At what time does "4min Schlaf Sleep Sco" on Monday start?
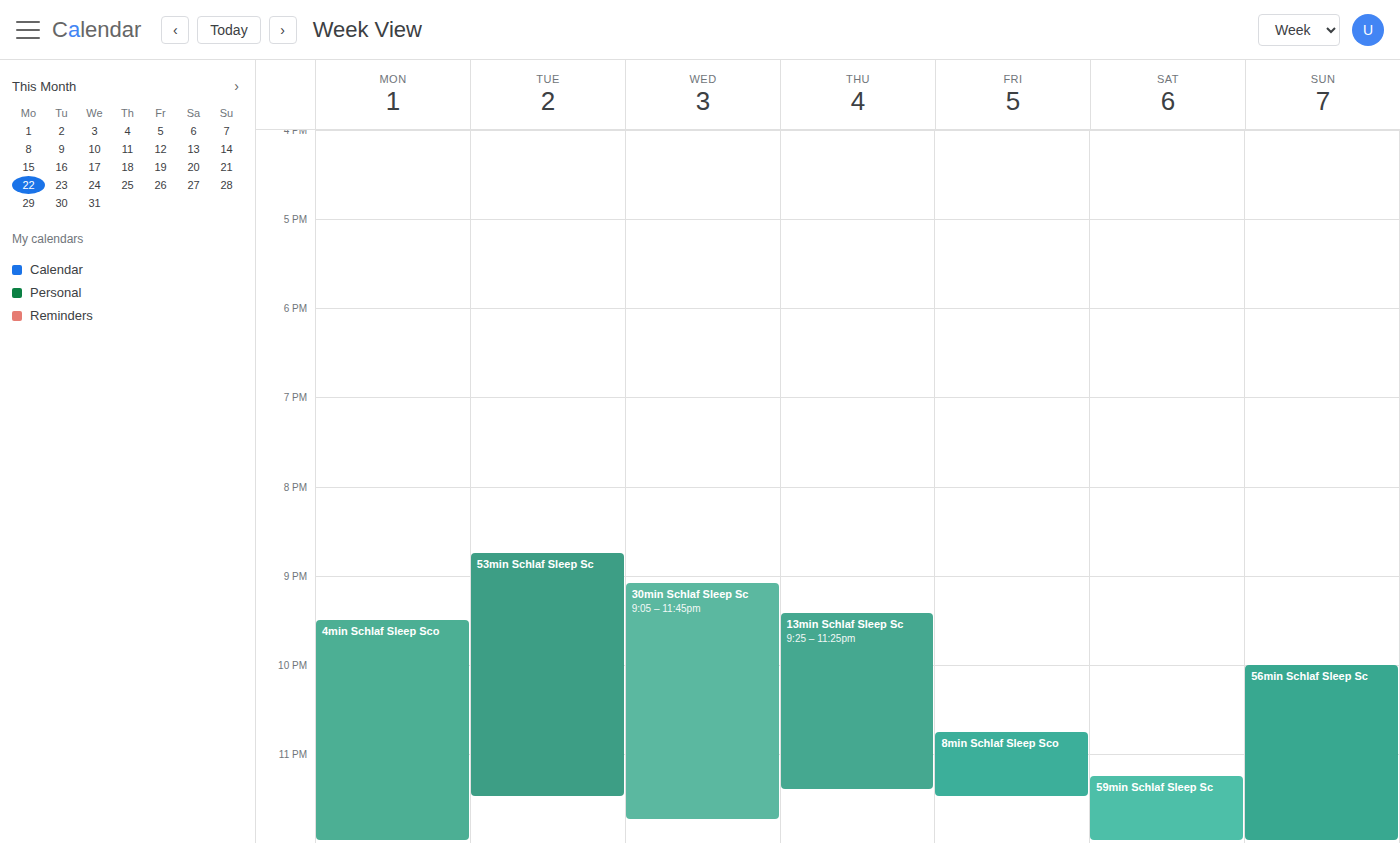
9:30 PM